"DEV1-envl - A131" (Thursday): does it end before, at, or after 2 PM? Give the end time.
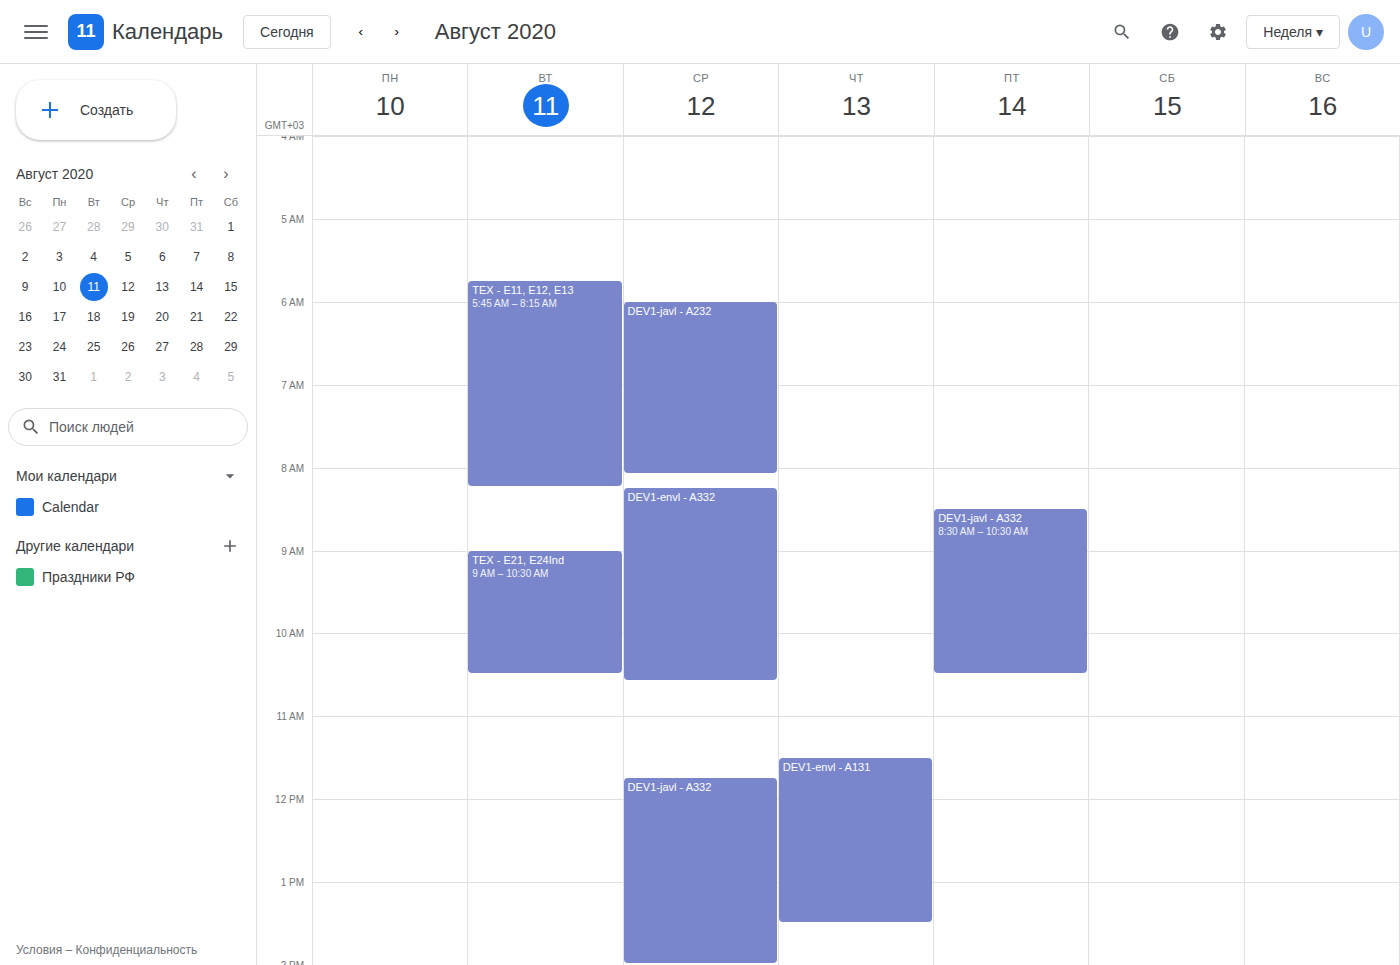
1:30 PM -- before 2 PM, 30 minutes above the 2 PM line.